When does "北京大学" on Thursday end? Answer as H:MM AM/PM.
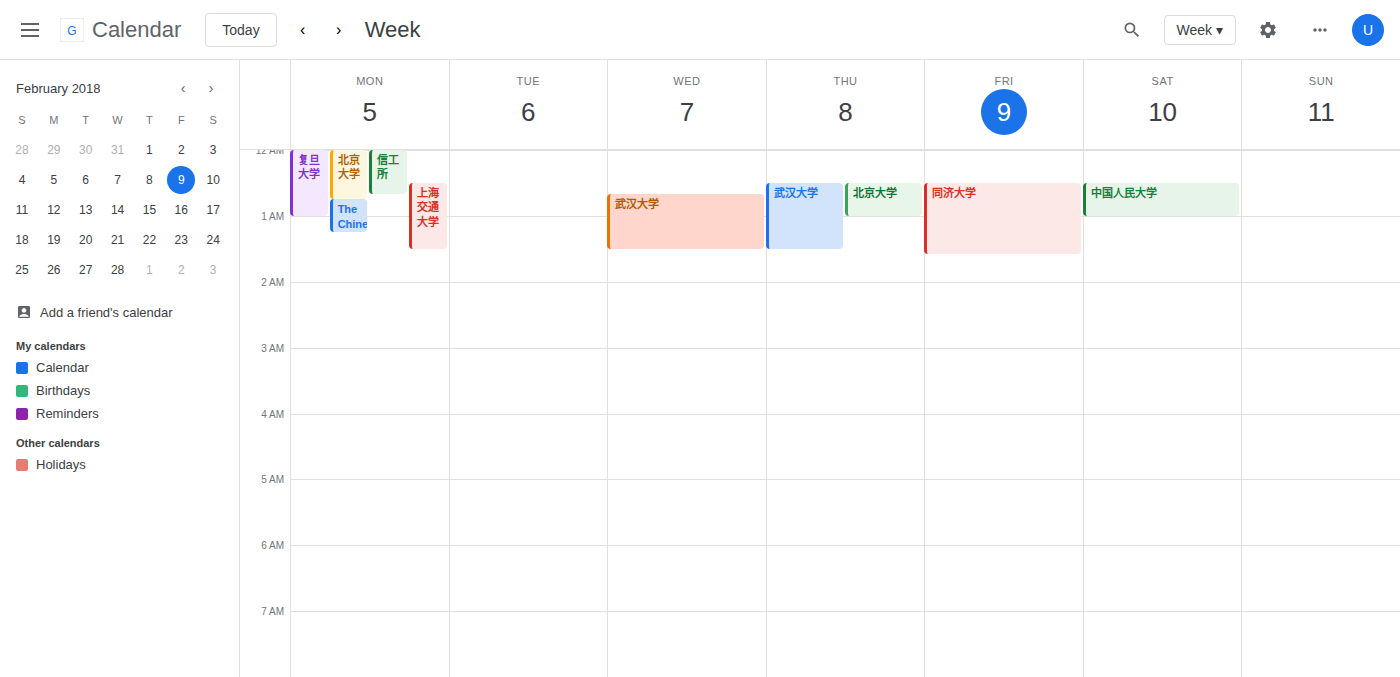
1:00 AM